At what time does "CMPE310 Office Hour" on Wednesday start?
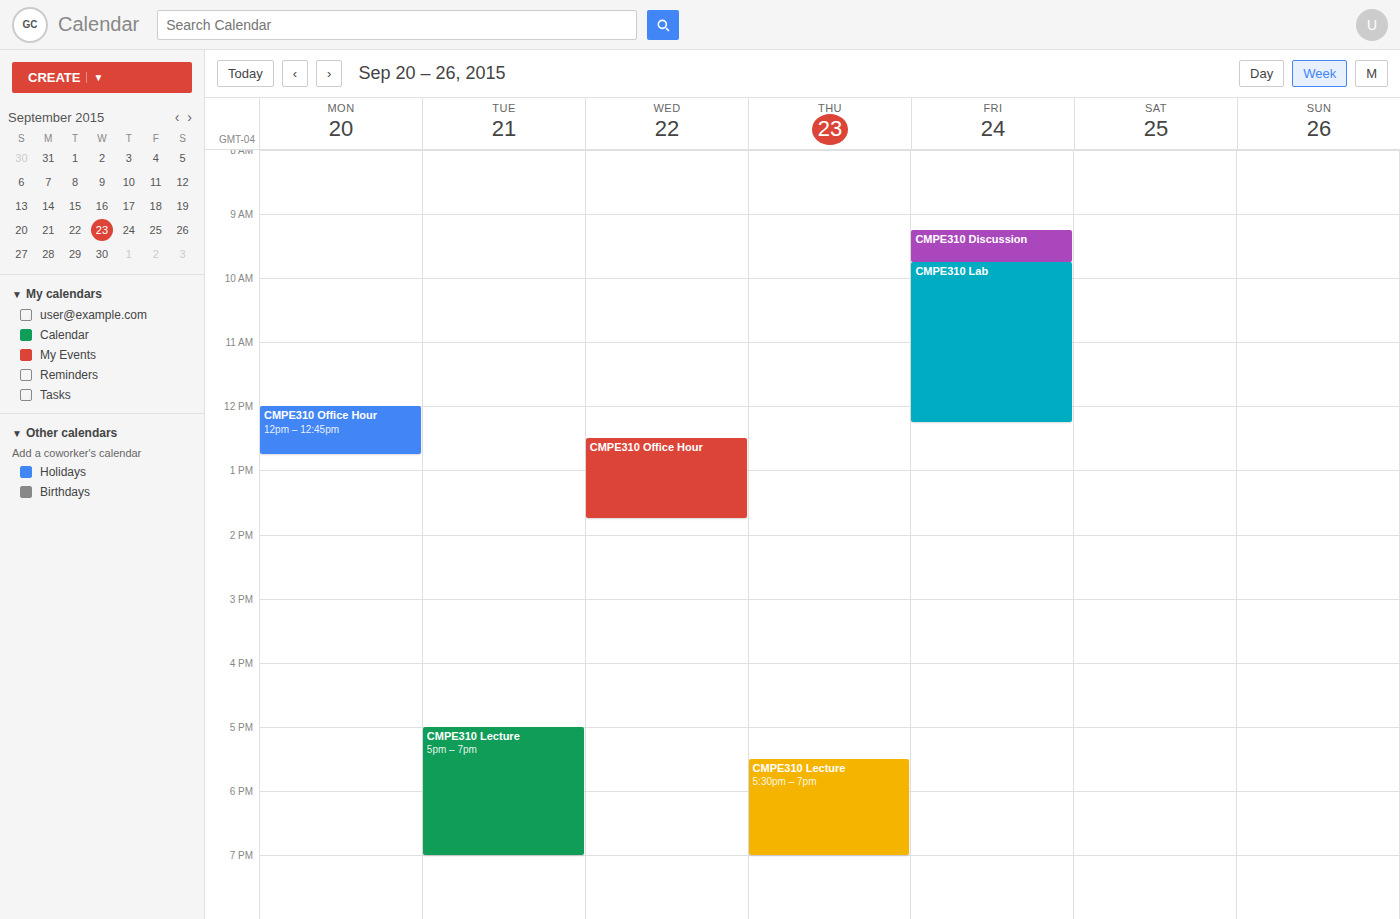
12:30 PM